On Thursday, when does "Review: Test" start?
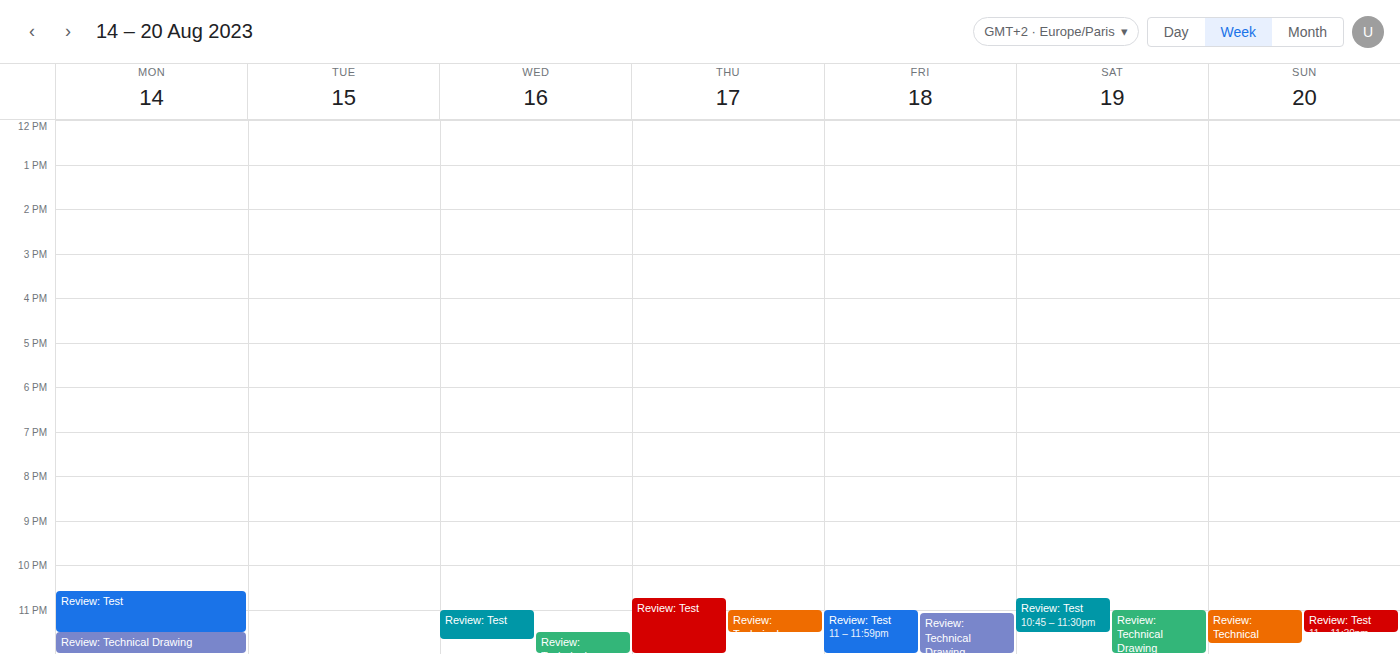
10:45 PM